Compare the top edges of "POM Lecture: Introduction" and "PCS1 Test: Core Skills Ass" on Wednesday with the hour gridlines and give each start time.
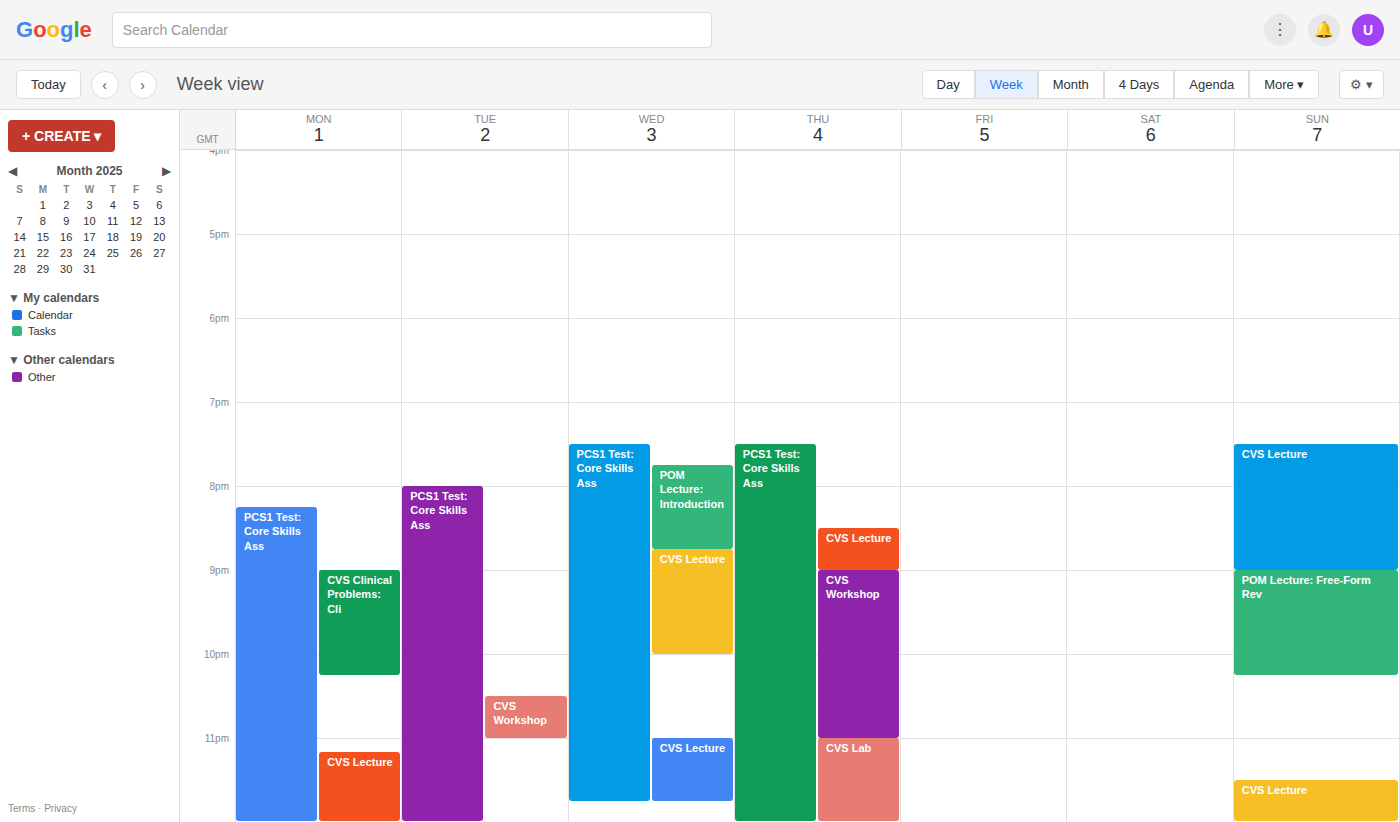
"POM Lecture: Introduction": 7:45 PM, neither: three quarters of the way from the 7 PM line to the 8 PM line. "PCS1 Test: Core Skills Ass": 7:30 PM, halfway between the 7 PM and 8 PM lines.